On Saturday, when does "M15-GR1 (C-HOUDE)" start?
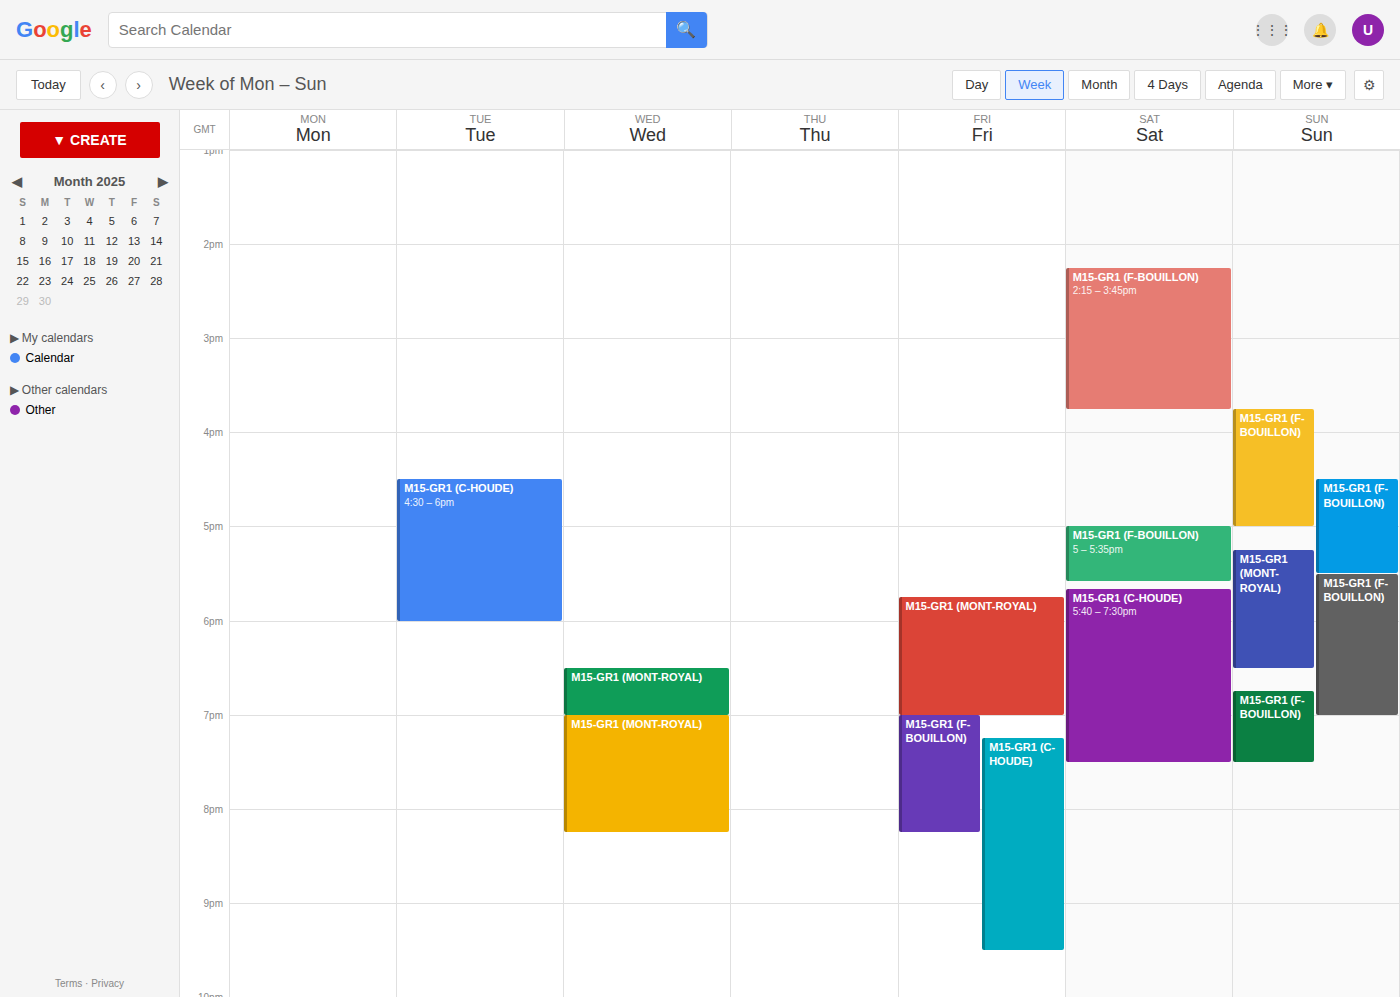
5:40 PM